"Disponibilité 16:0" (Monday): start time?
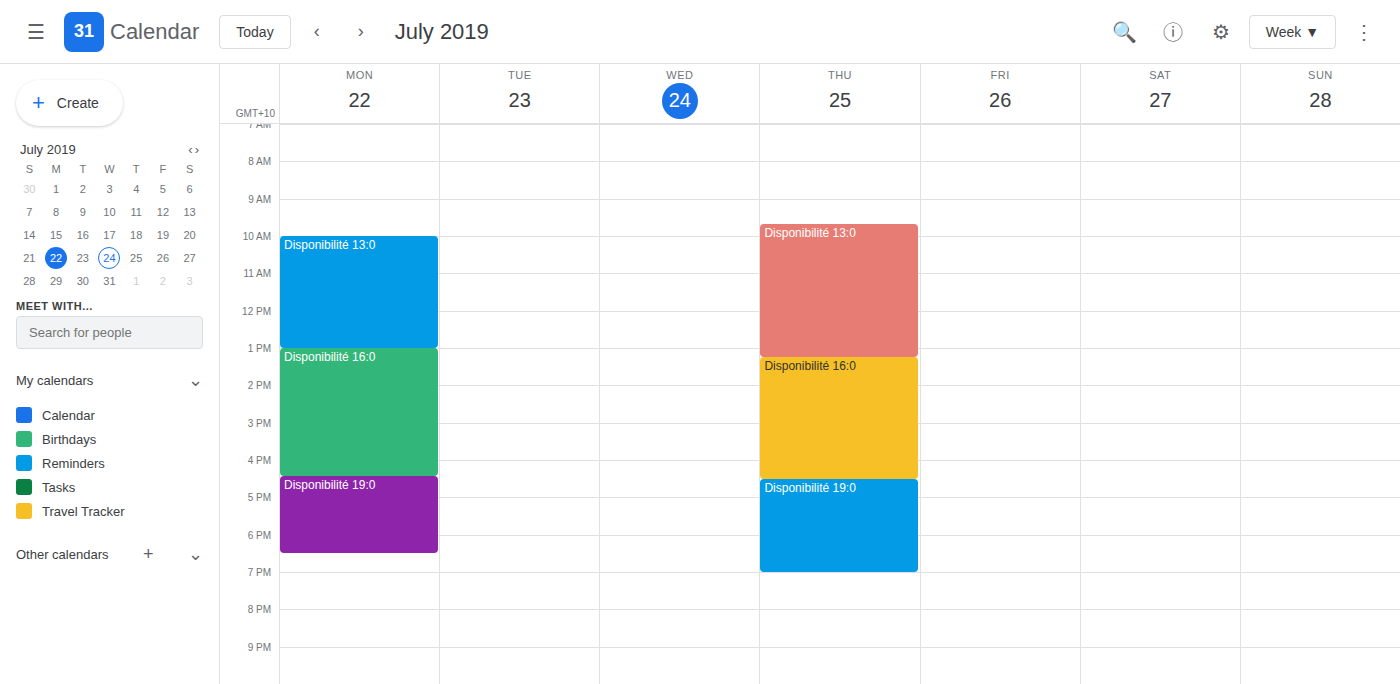
1:00 PM